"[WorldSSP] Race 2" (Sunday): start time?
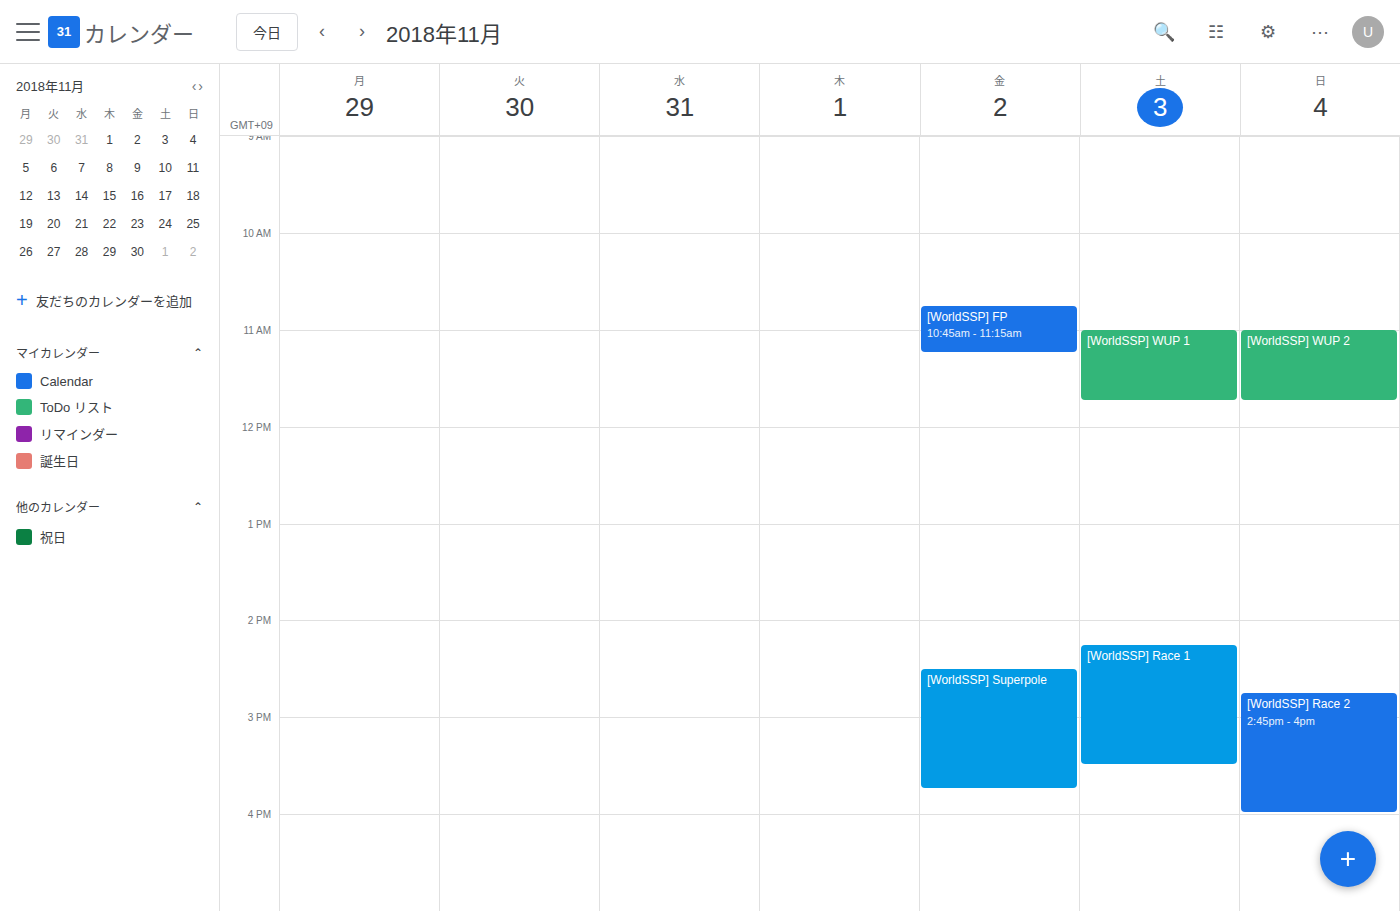
2:45 PM